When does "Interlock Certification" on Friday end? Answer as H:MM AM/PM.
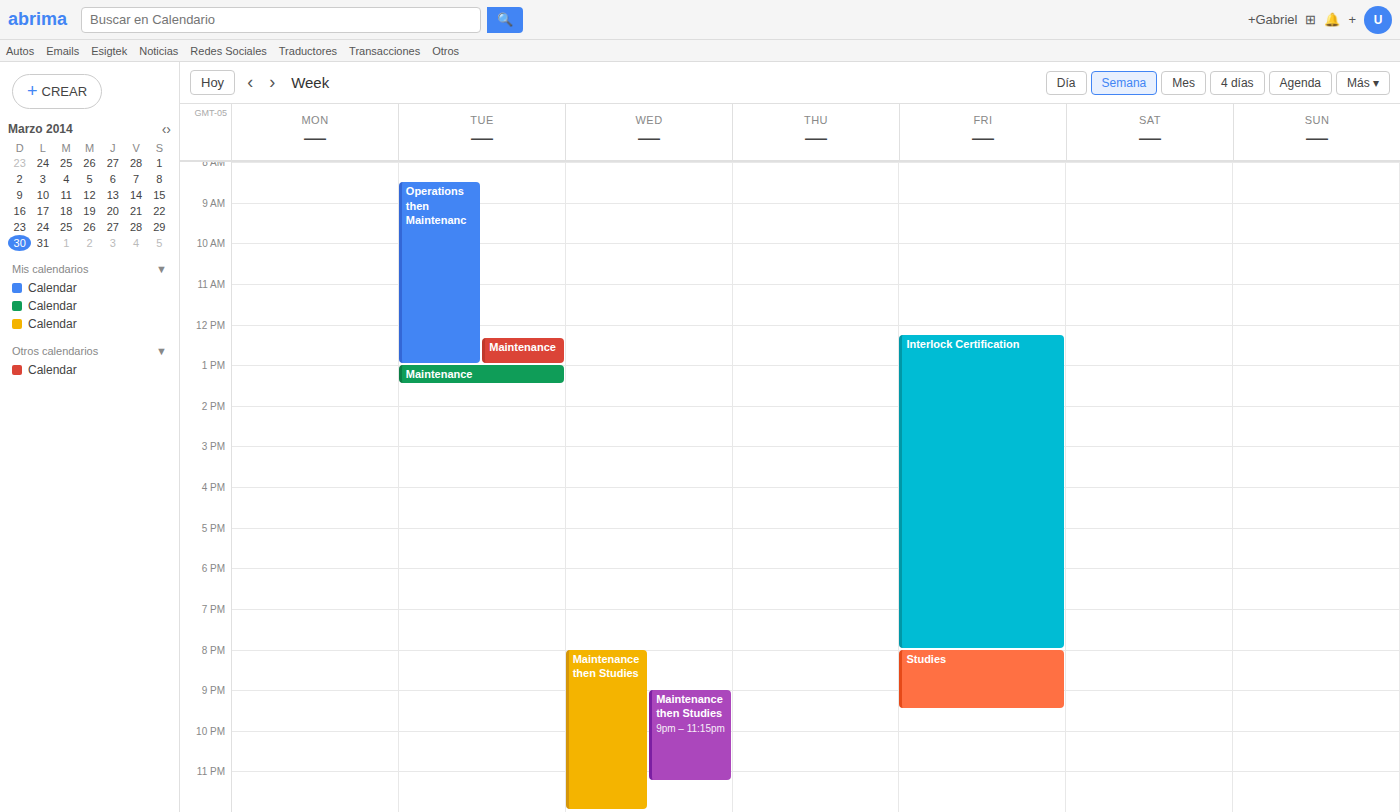
8:00 PM